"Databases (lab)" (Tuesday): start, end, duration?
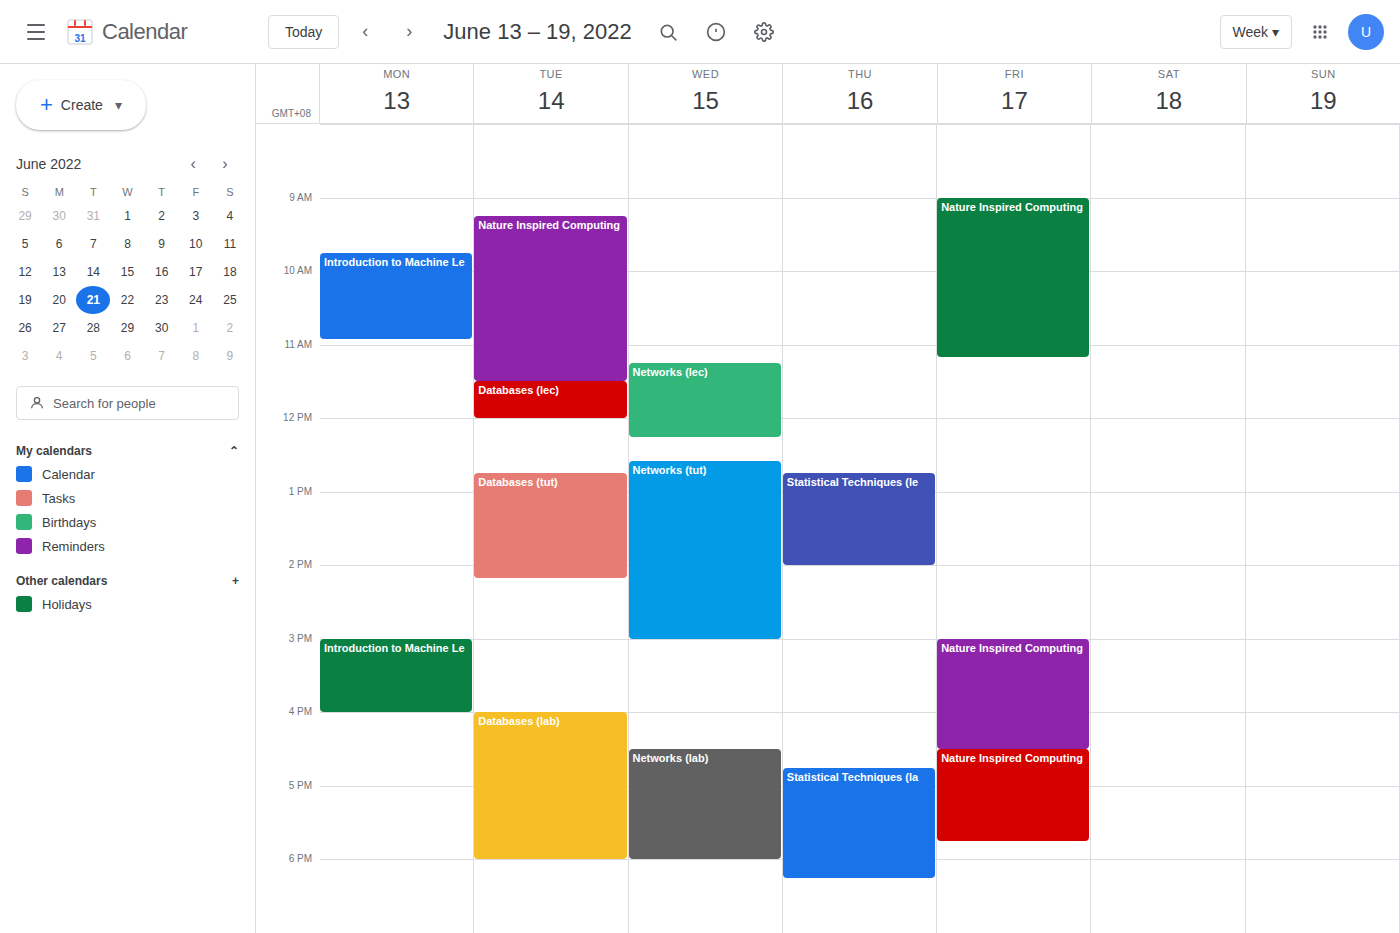
4:00 PM to 6:00 PM, 2 hours